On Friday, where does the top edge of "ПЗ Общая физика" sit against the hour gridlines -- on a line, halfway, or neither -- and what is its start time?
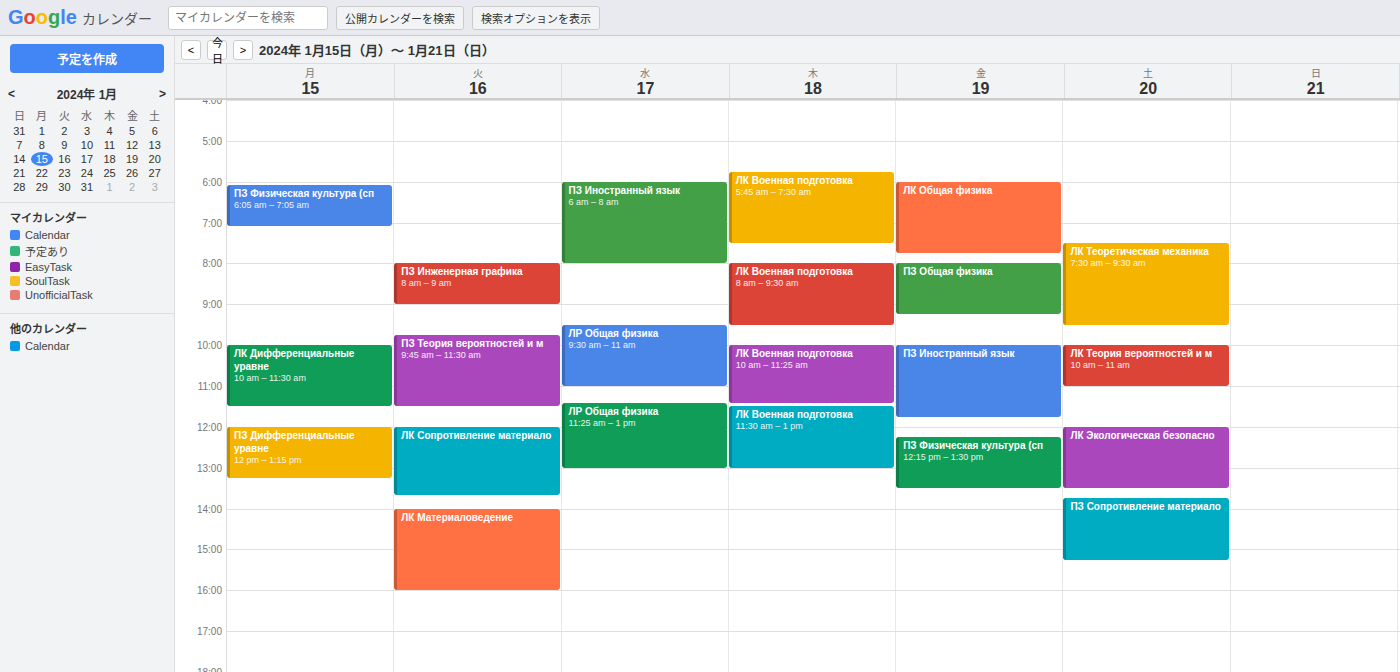
8:00 AM -- exactly on the 8 AM line.